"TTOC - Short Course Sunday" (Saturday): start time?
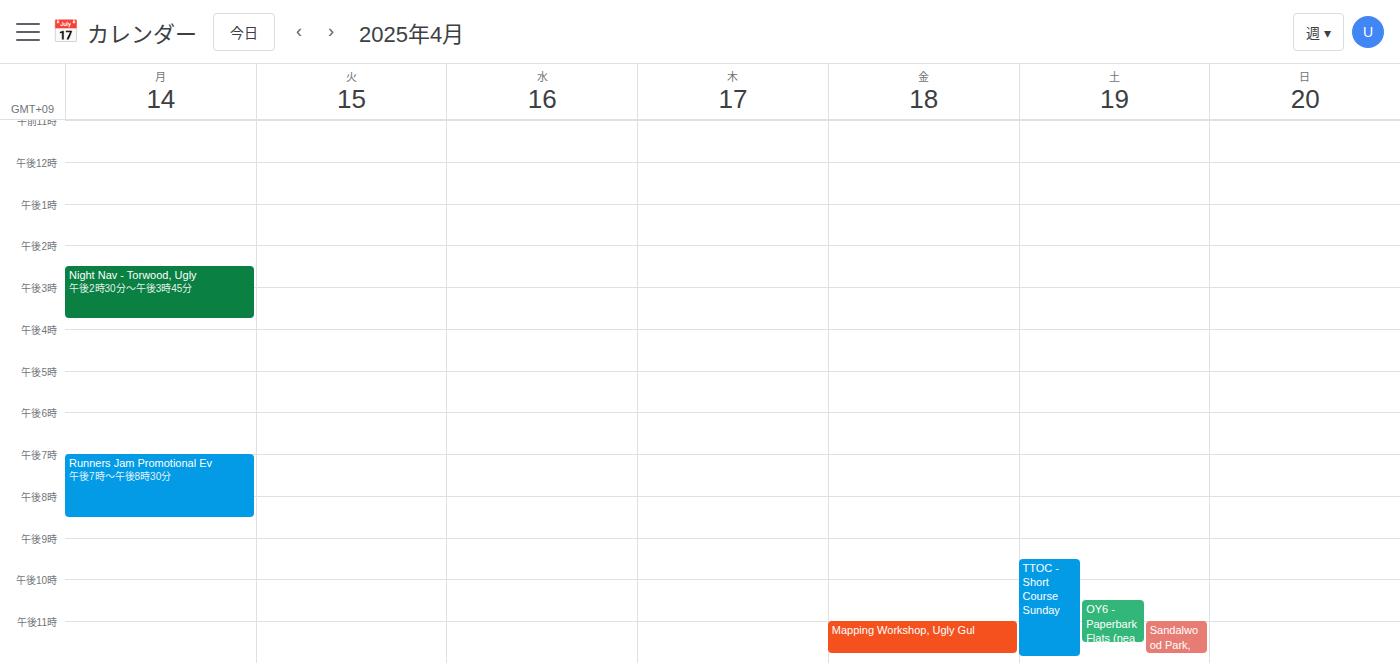
21:30